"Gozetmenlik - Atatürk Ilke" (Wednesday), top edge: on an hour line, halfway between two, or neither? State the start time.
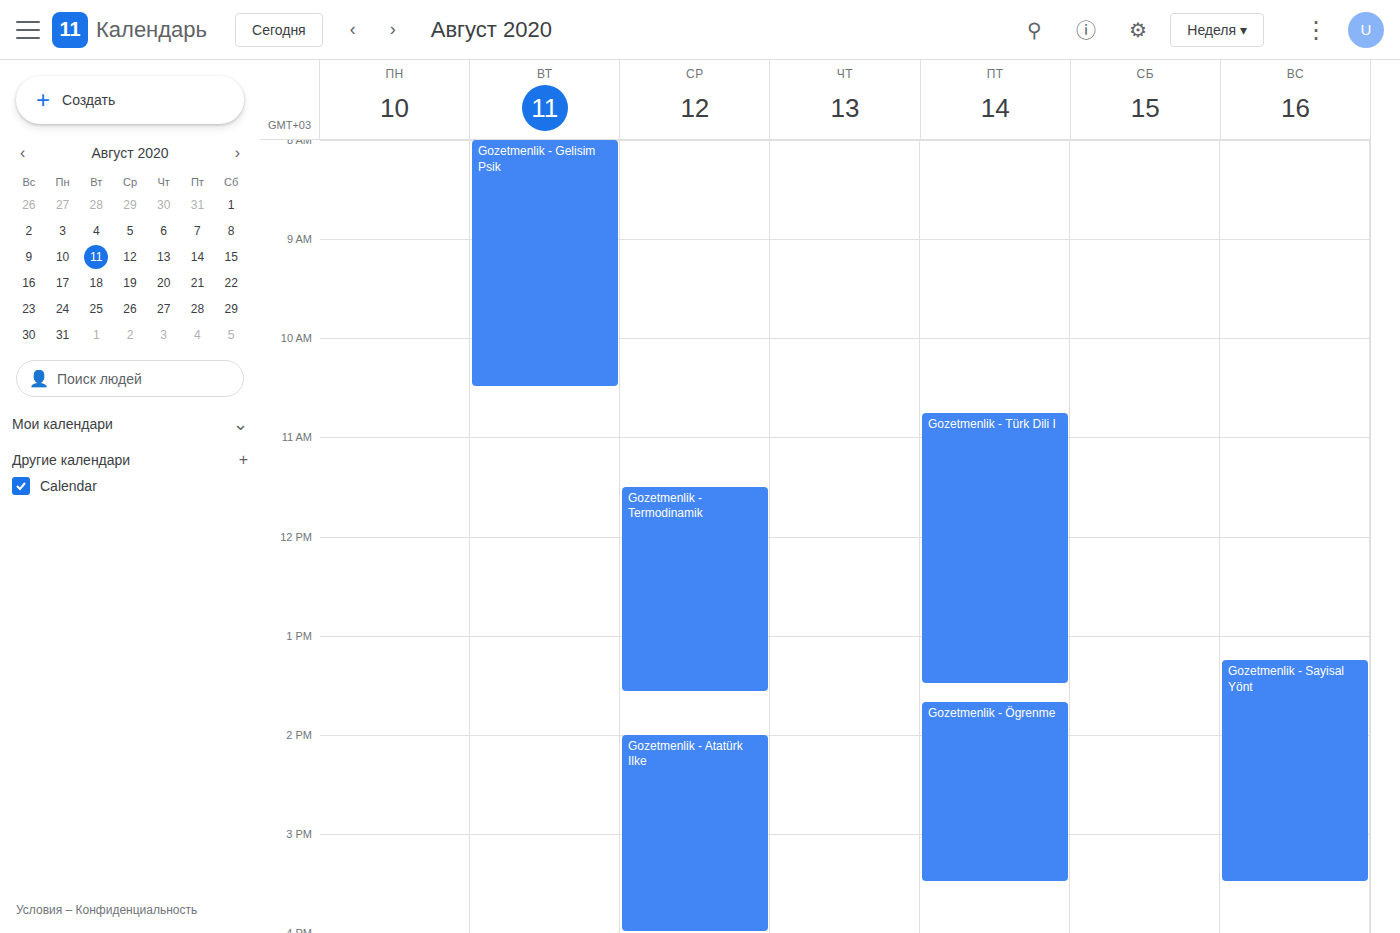
2:00 PM -- exactly on the 2 PM line.